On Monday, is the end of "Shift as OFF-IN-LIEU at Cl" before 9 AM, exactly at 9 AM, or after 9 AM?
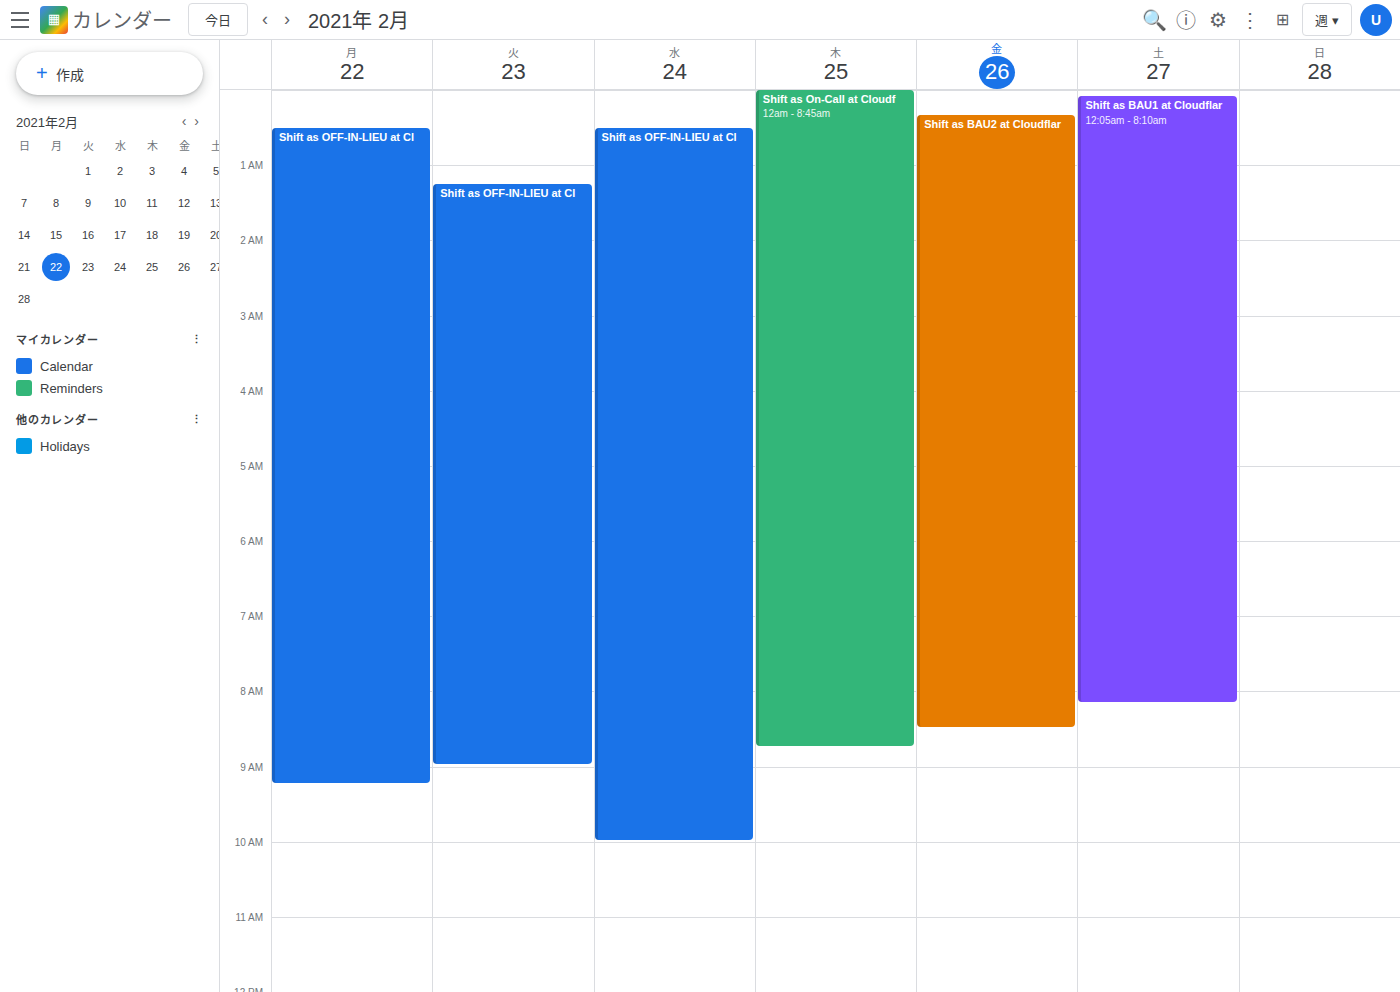
9:15 AM -- after 9 AM, 15 minutes below the 9 AM line.